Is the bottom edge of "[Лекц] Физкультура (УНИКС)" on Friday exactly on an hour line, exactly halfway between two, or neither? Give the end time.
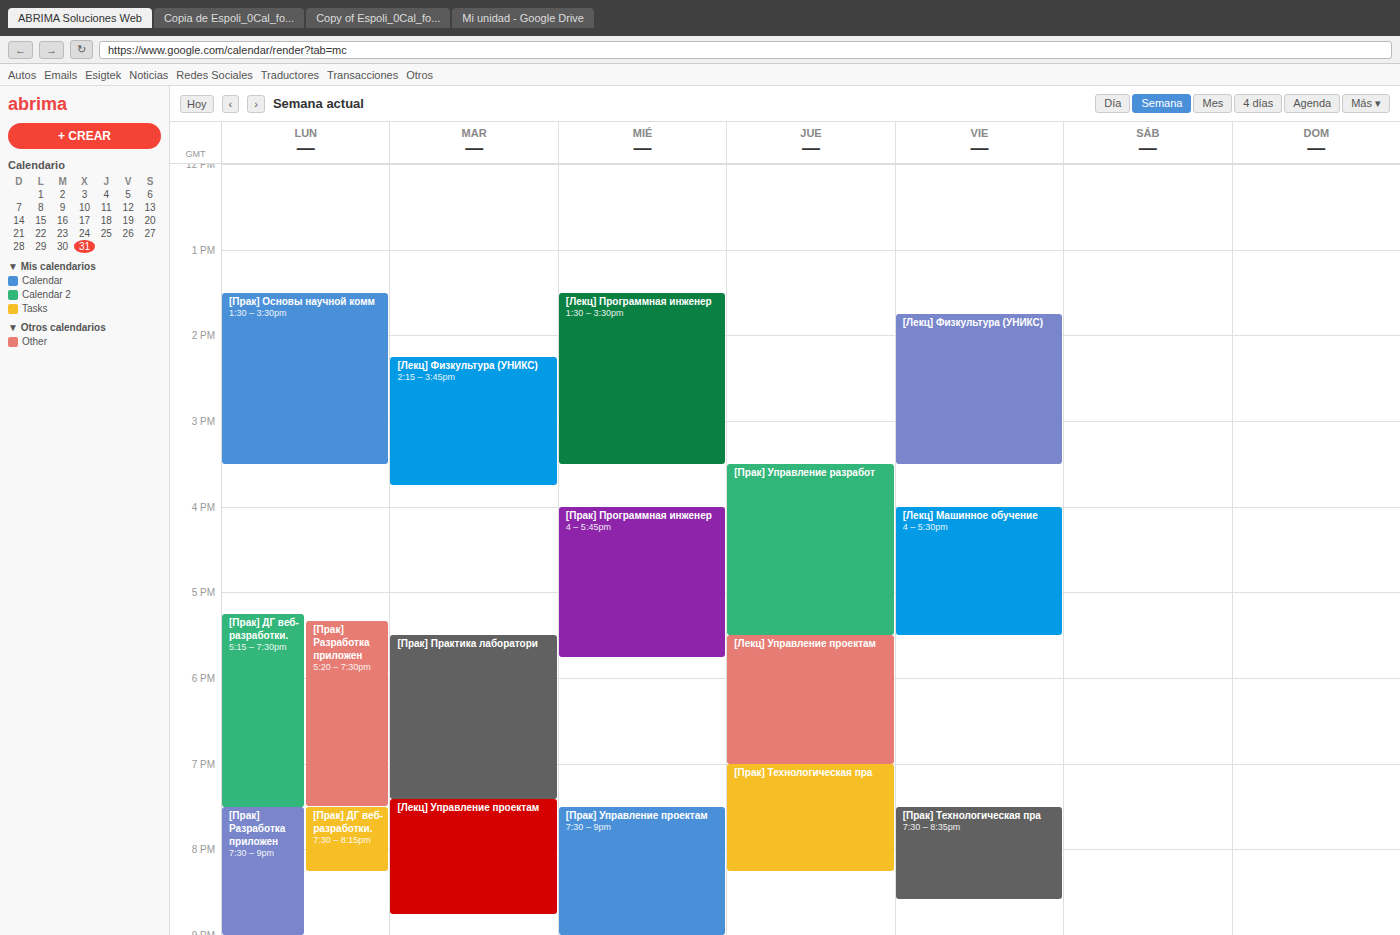
3:30 PM -- halfway between the 3 PM and 4 PM lines.